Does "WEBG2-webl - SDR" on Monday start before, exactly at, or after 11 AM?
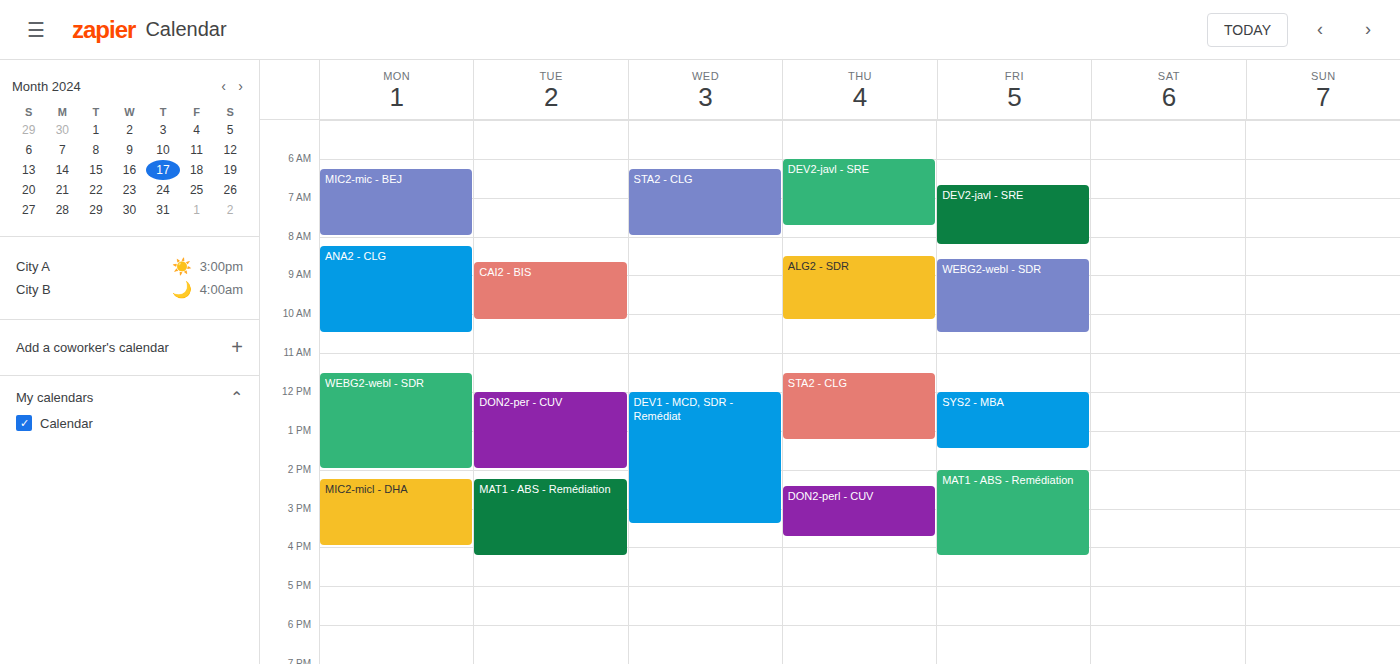
11:30 AM -- after 11 AM, 30 minutes below the 11 AM line.